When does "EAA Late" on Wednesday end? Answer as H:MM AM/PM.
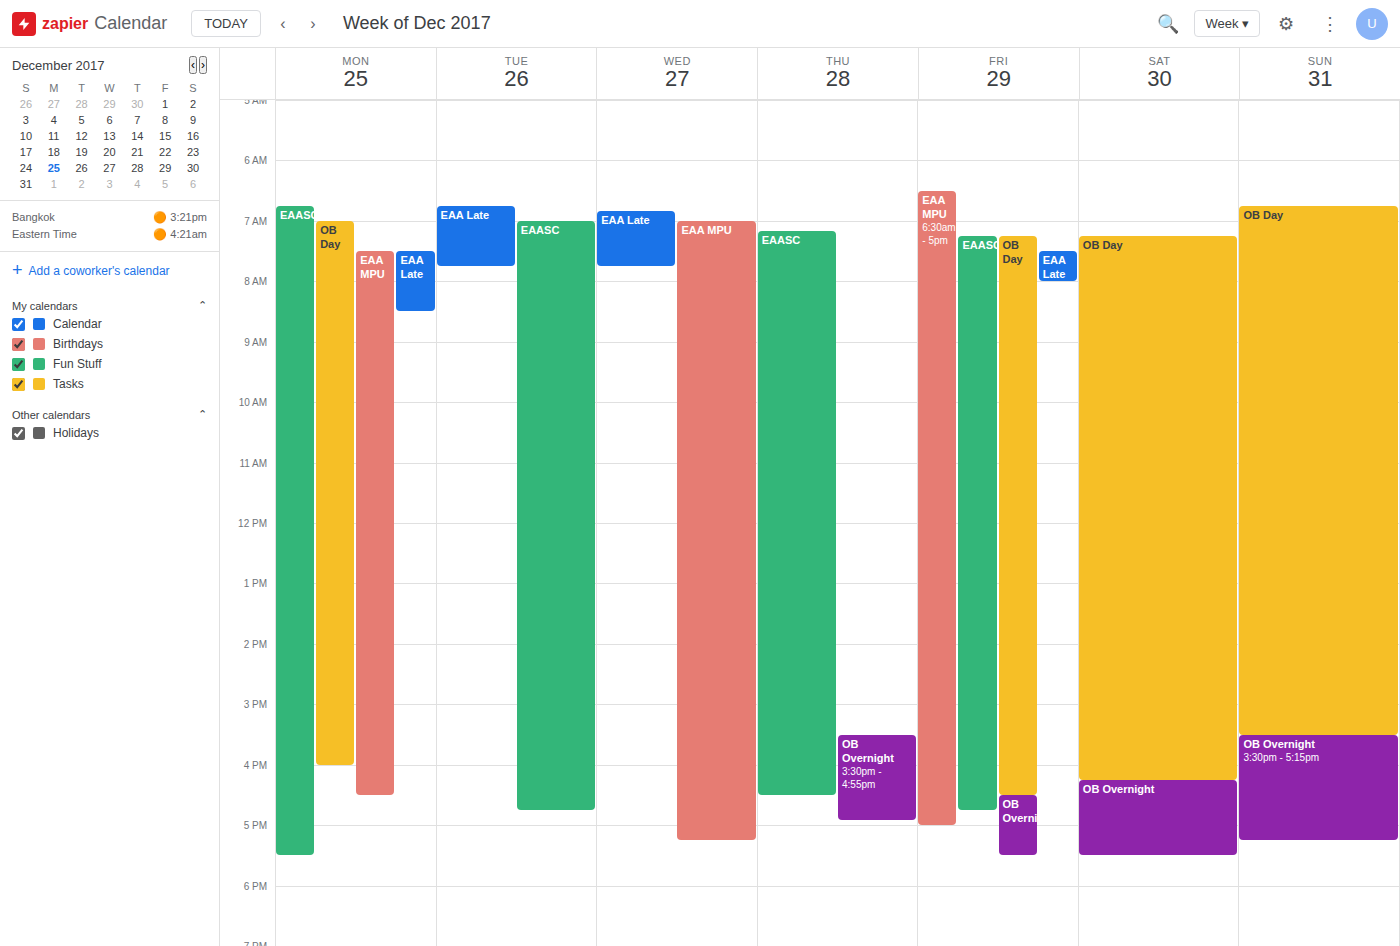
7:45 AM